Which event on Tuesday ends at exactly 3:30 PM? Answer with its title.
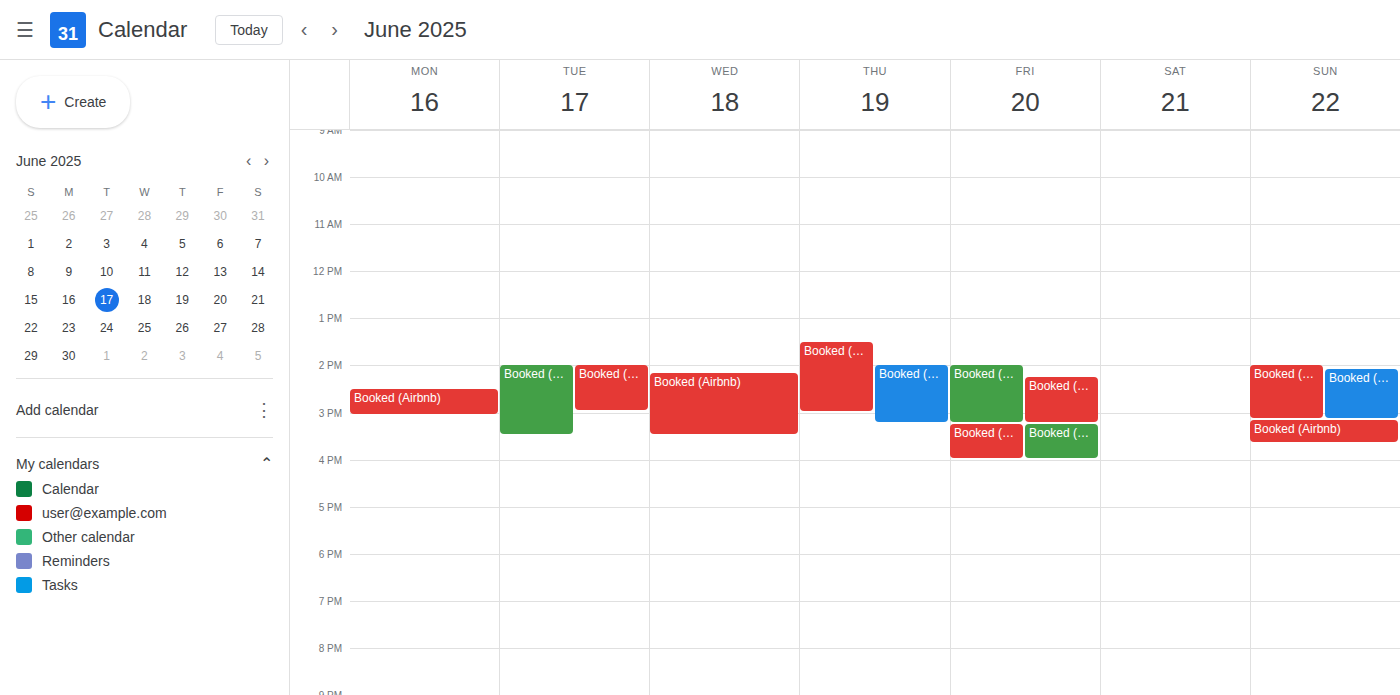
"Booked (Campaya)"